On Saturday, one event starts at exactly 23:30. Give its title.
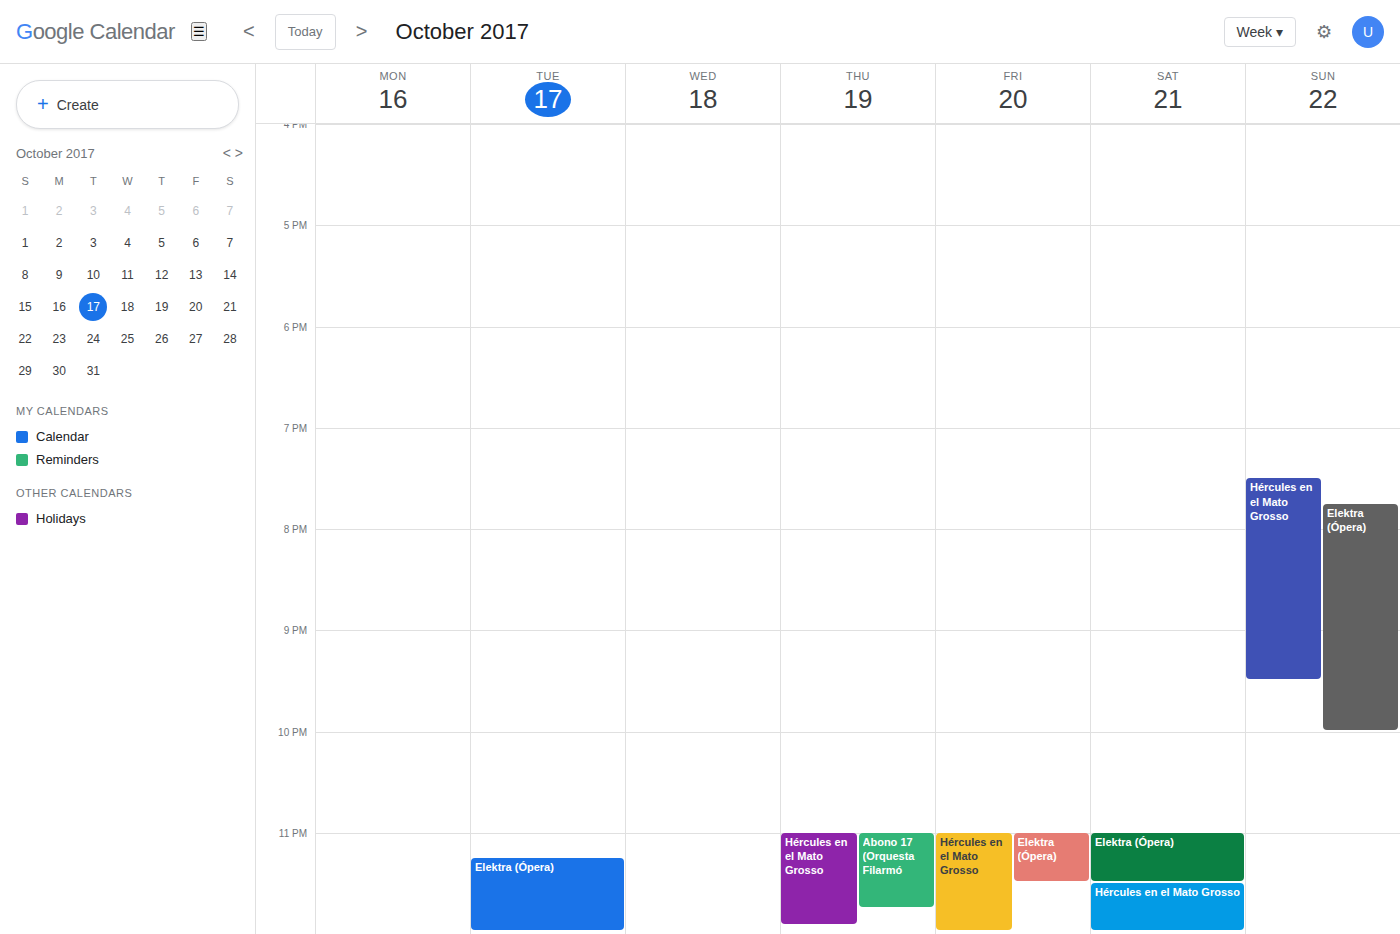
"Hércules en el Mato Grosso"